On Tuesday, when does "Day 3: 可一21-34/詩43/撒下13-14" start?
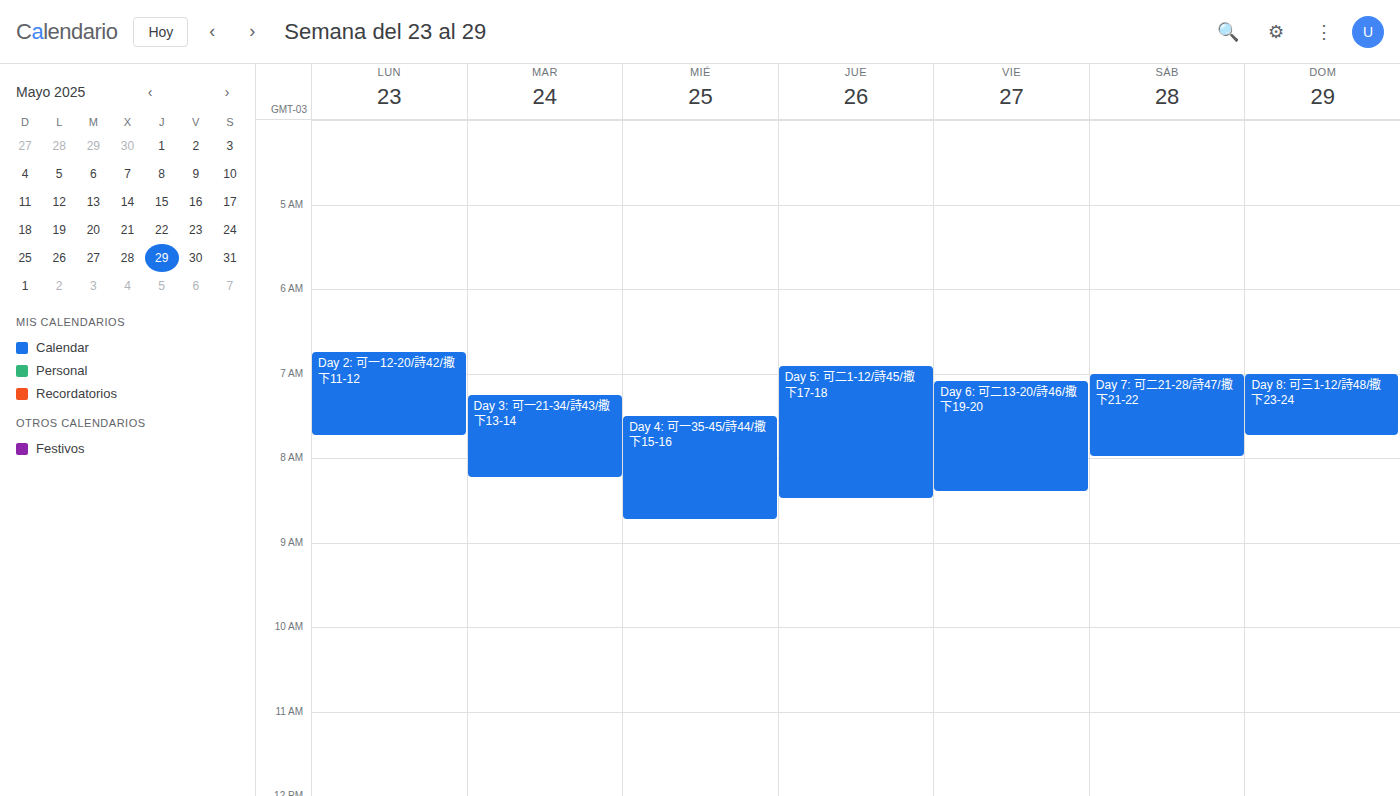
07:15